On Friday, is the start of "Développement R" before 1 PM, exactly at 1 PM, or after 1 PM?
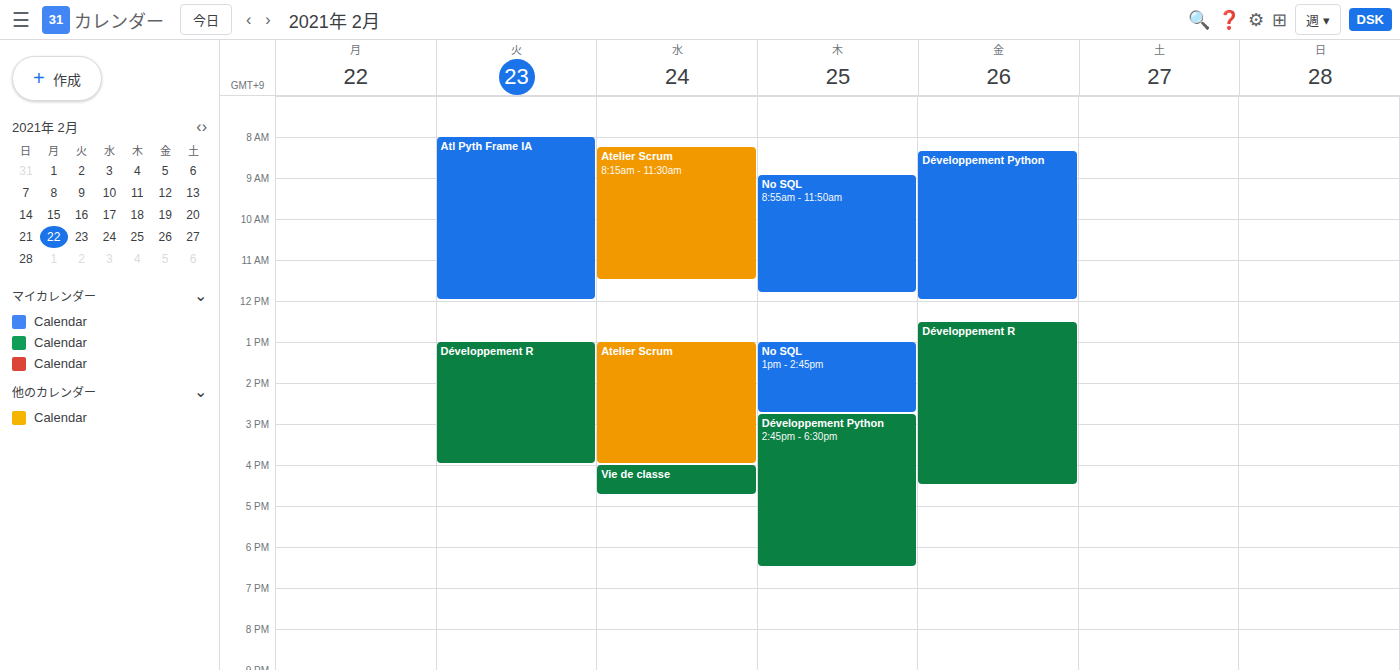
12:30 PM -- before 1 PM, 30 minutes above the 1 PM line.